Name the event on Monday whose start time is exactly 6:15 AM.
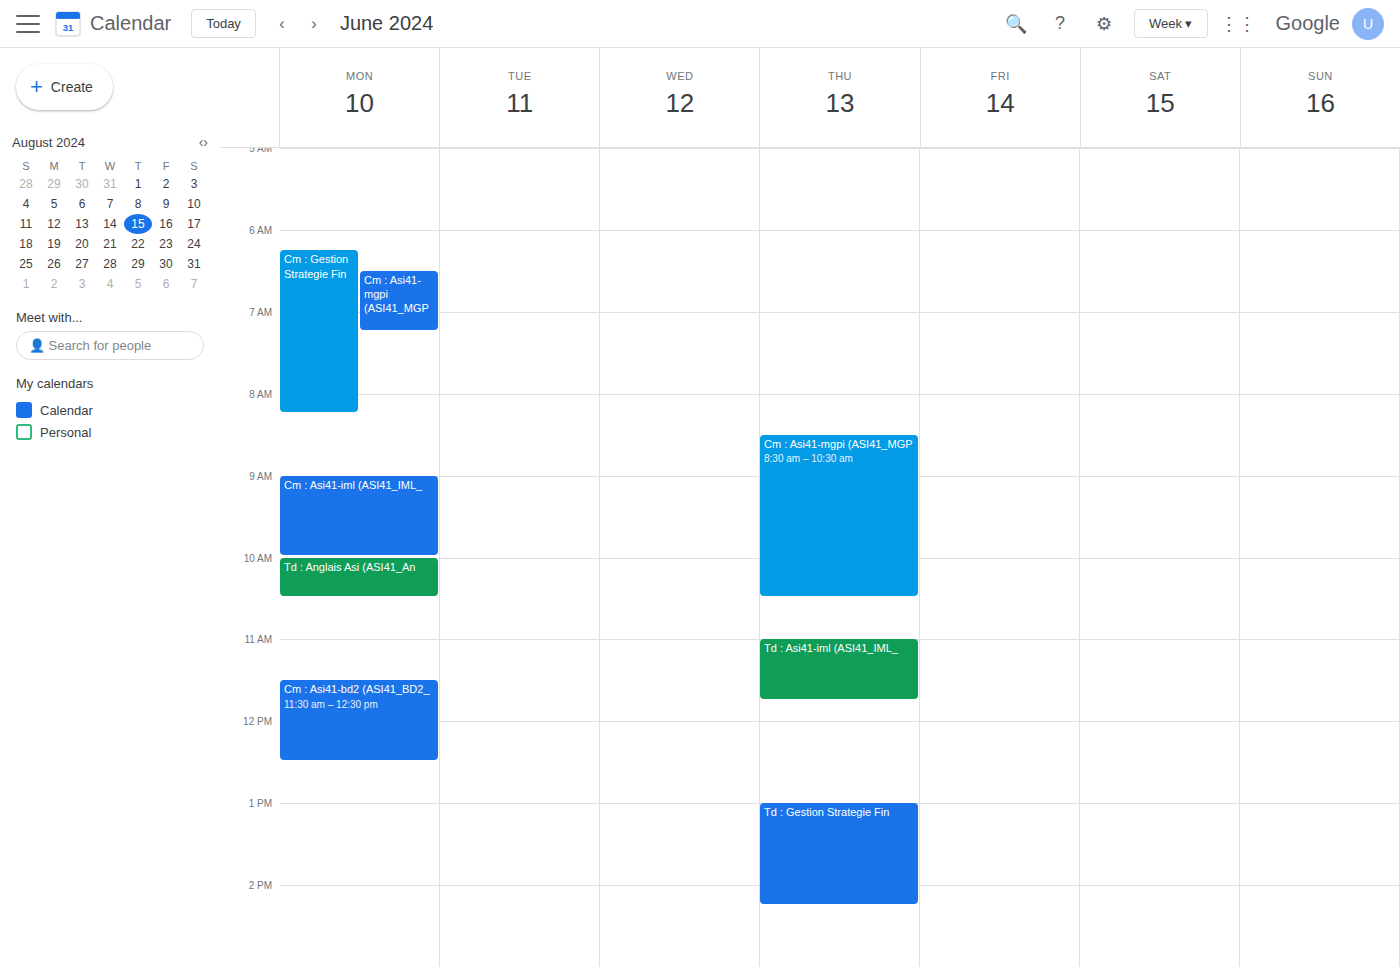
"Cm : Gestion Strategie Fin"